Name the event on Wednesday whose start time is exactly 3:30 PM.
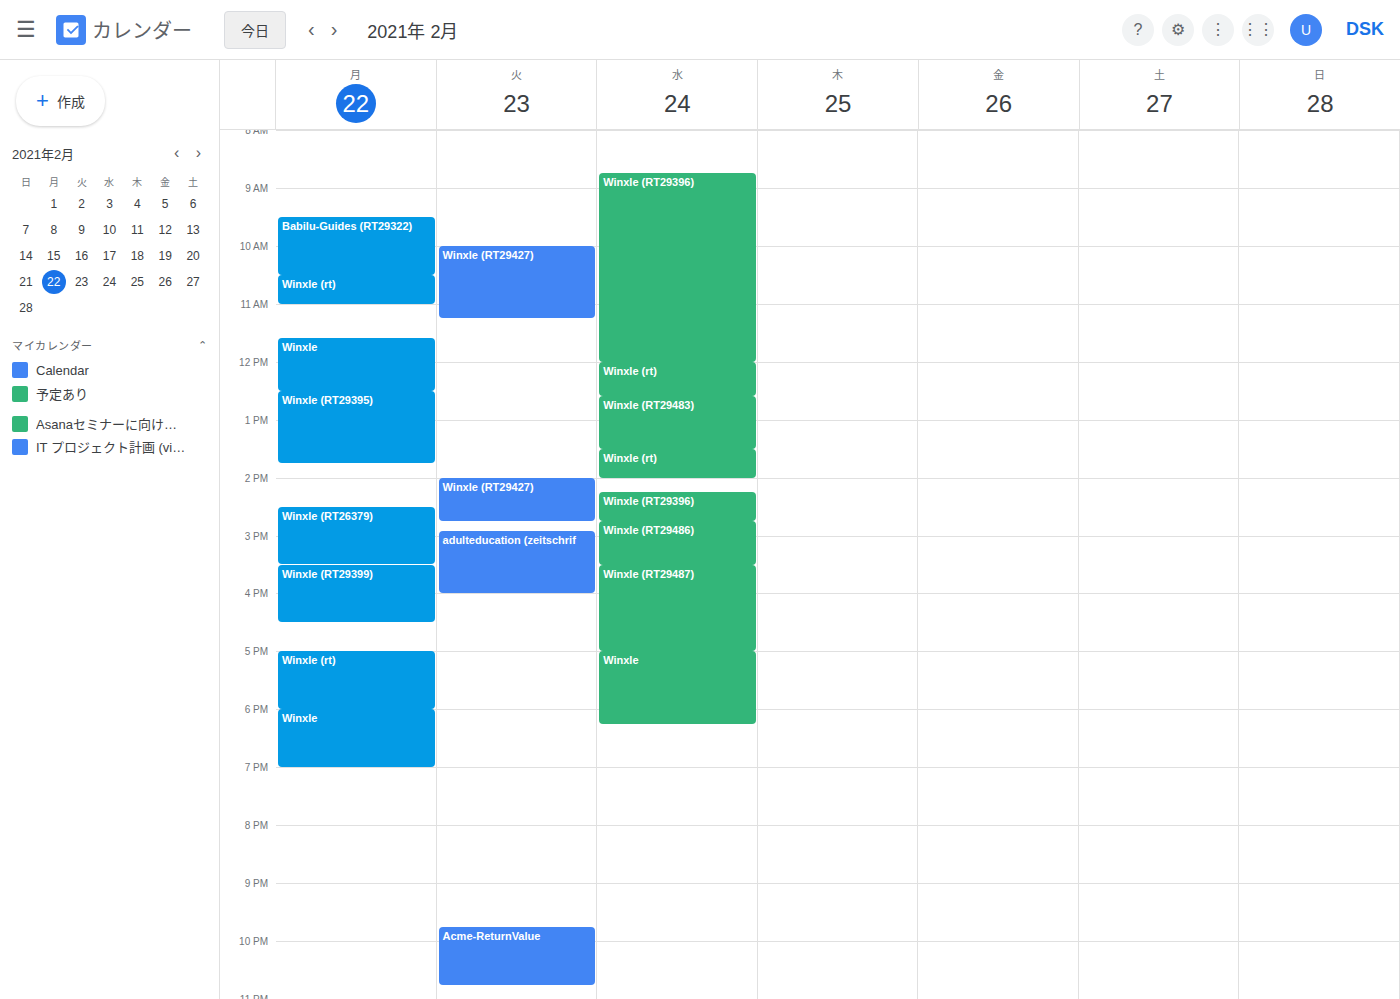
"Winxle (RT29487)"